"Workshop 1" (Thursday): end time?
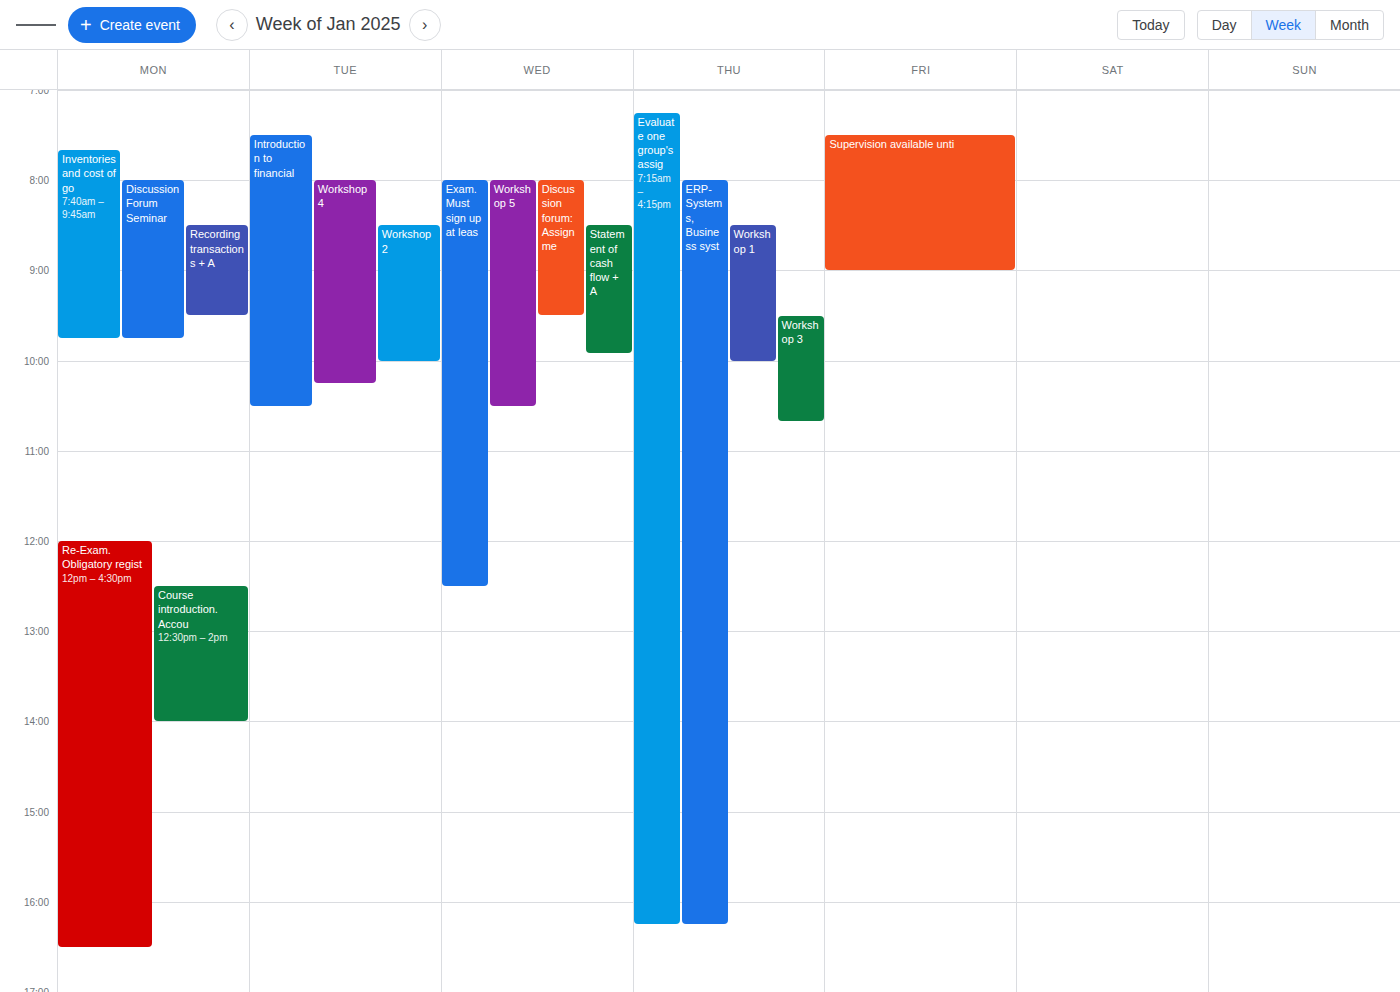
10:00 AM